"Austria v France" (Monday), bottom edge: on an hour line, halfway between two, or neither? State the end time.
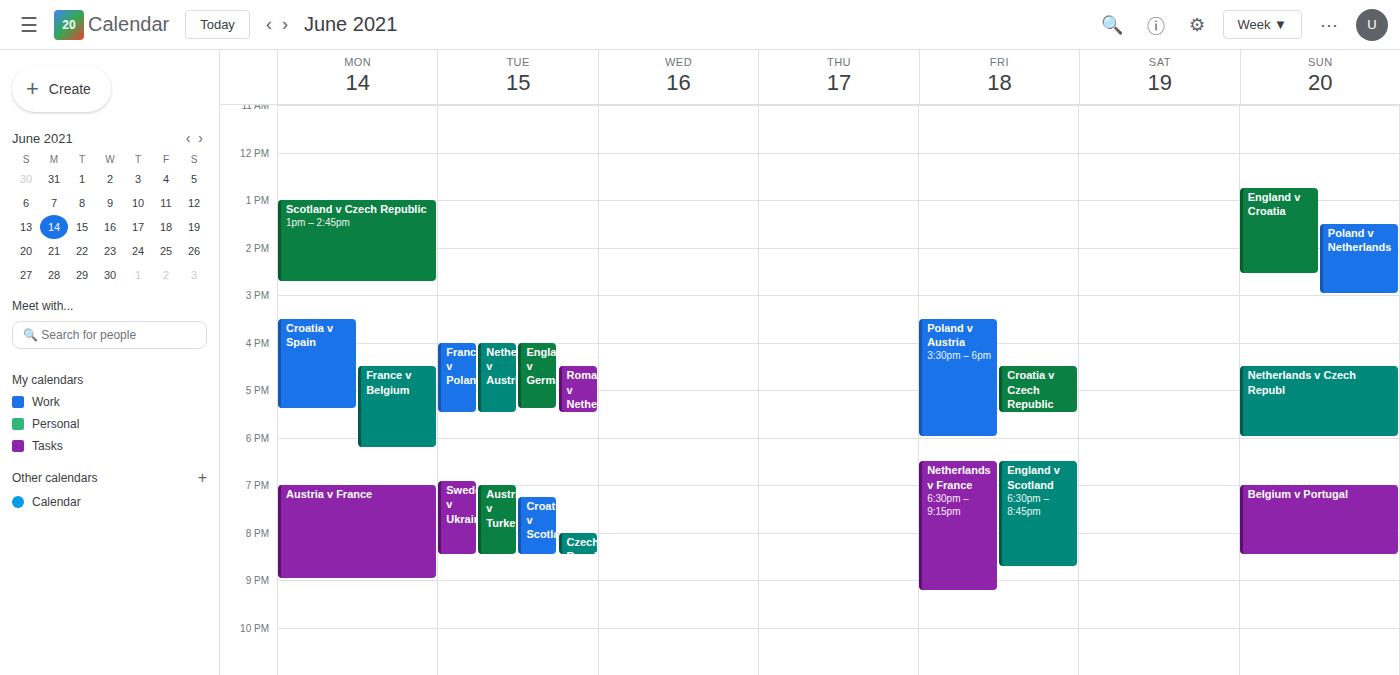
9:00 PM -- exactly on the 9 PM line.